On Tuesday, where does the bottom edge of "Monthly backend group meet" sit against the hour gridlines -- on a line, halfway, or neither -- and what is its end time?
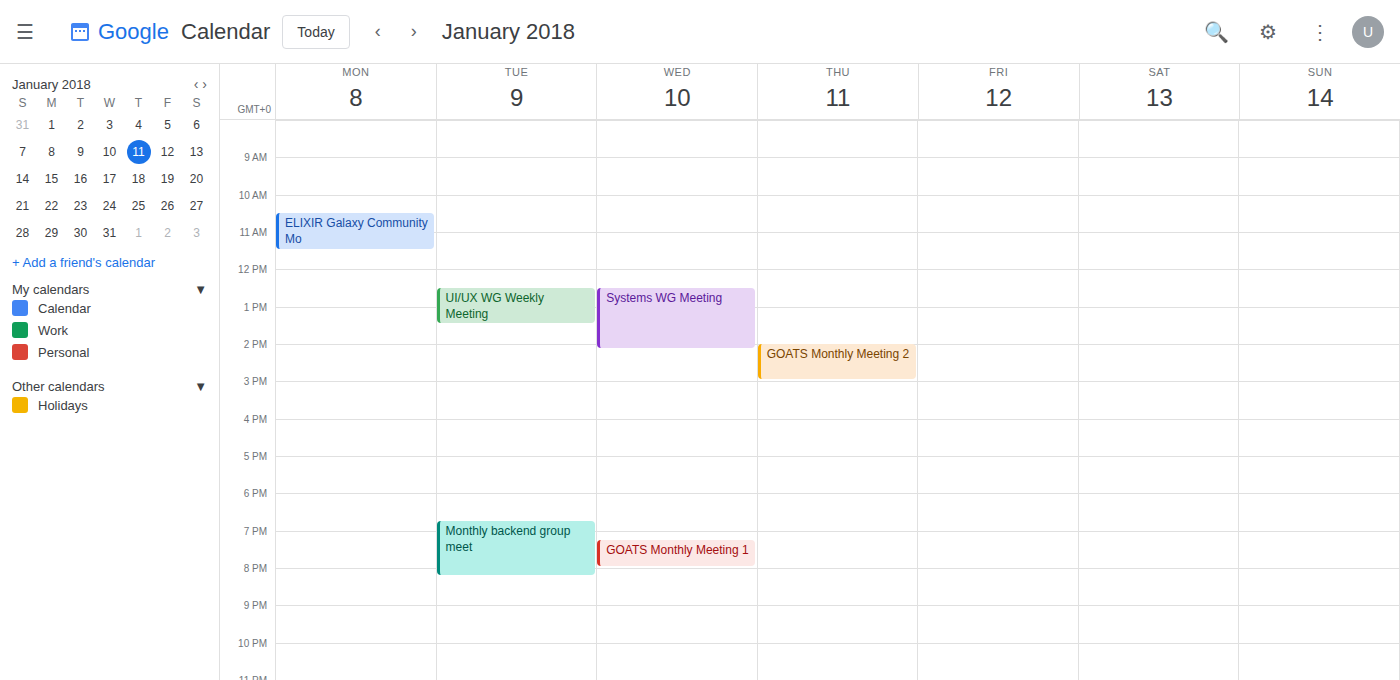
8:15 PM -- neither: a quarter of the way from the 8 PM line to the 9 PM line.